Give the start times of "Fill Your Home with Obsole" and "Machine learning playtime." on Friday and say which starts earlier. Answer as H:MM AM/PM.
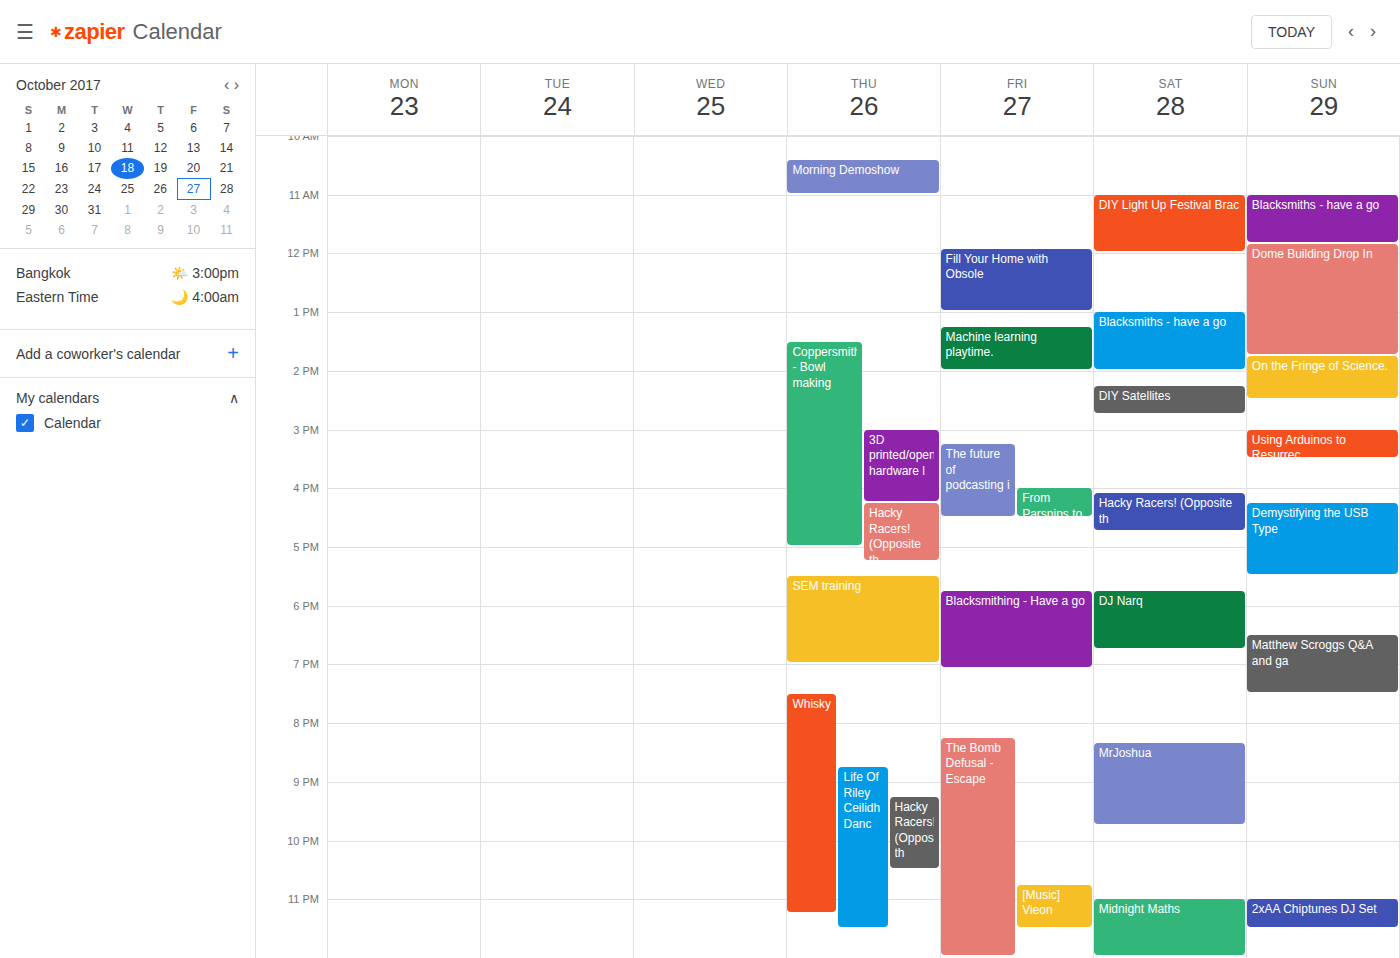
"Fill Your Home with Obsole" 11:55 AM; "Machine learning playtime." 1:15 PM.